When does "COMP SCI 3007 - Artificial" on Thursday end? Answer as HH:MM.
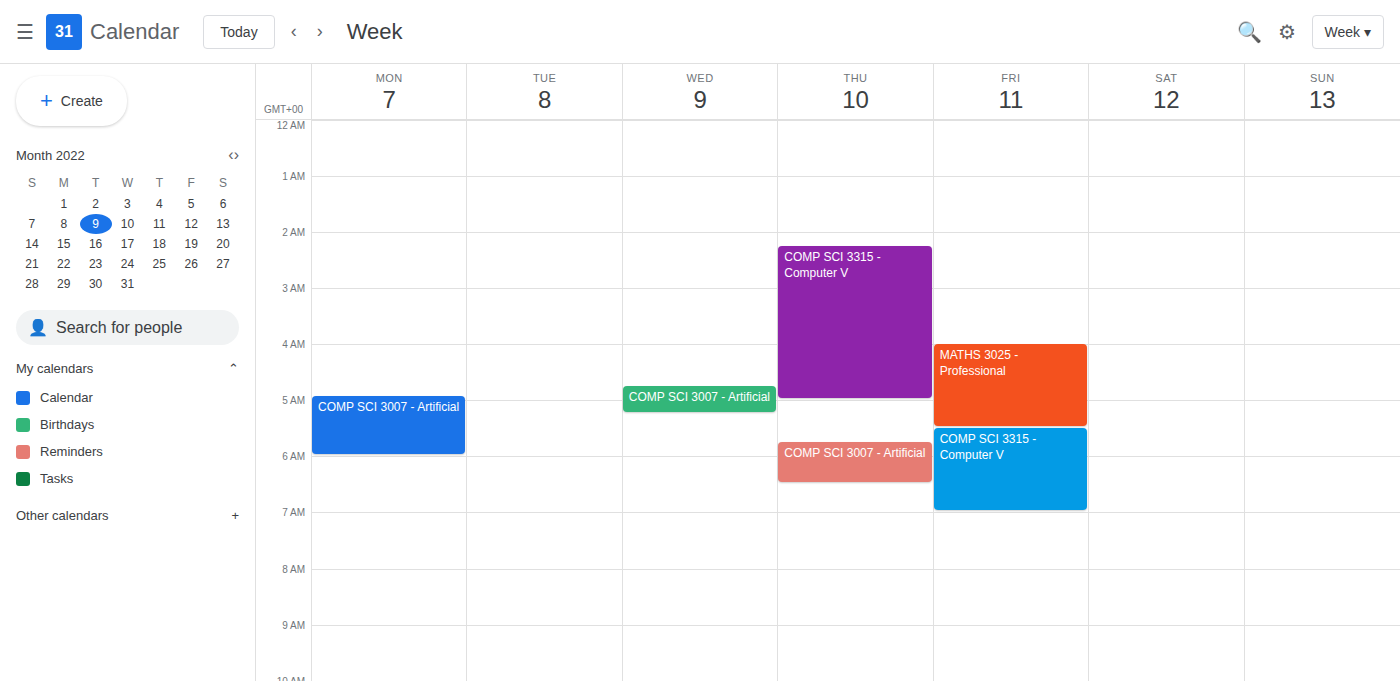
06:30